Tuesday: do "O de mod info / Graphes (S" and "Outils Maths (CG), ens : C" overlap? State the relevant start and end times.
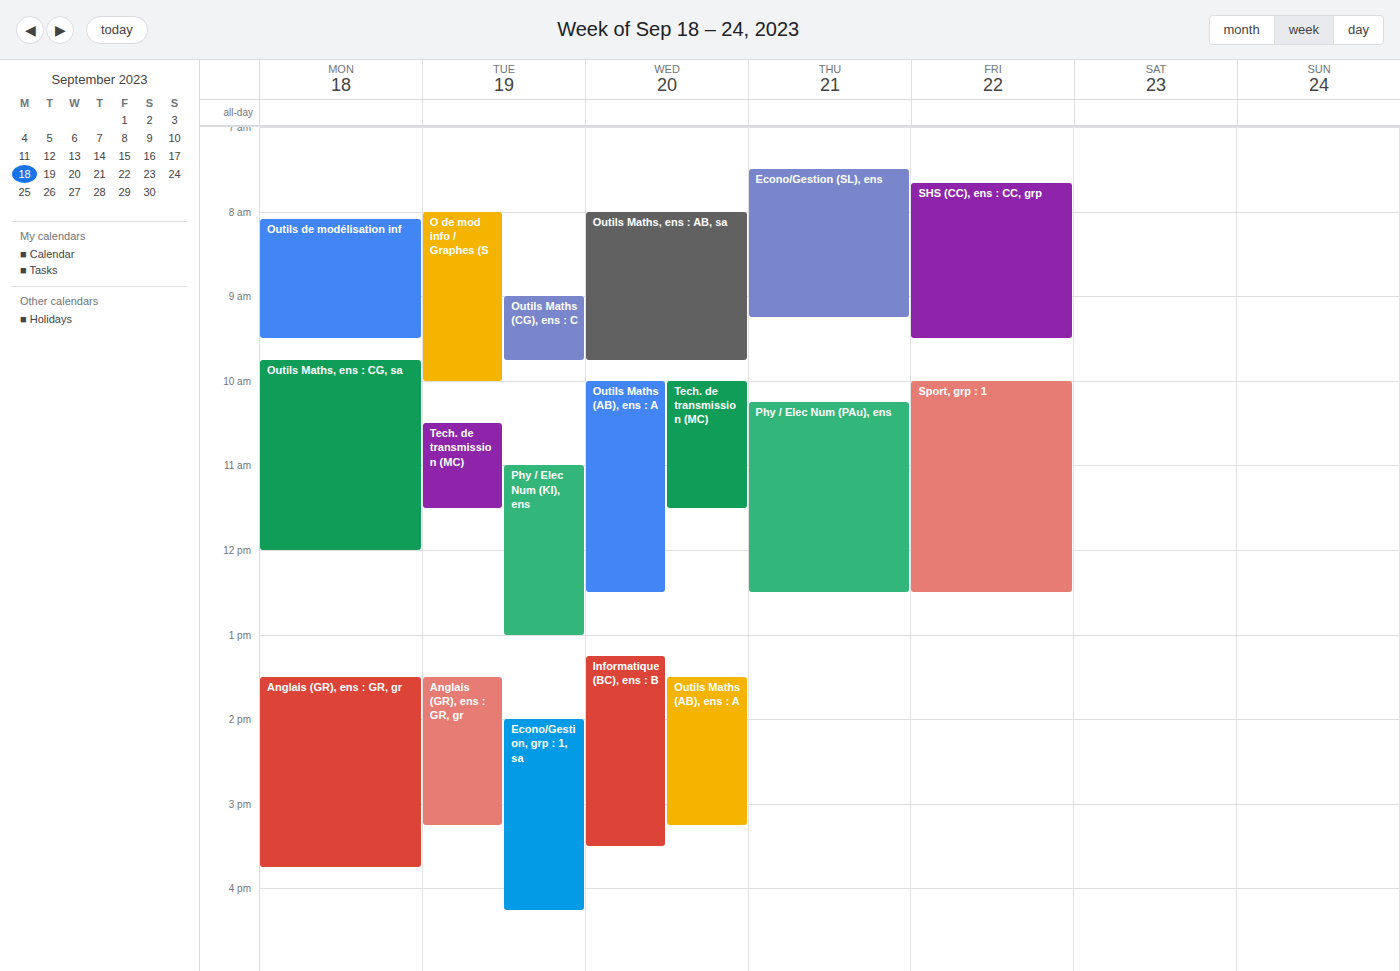
"Outils Maths (CG), ens : C" runs 9:00 AM to 9:45 AM, inside "O de mod info / Graphes (S" -- they overlap.